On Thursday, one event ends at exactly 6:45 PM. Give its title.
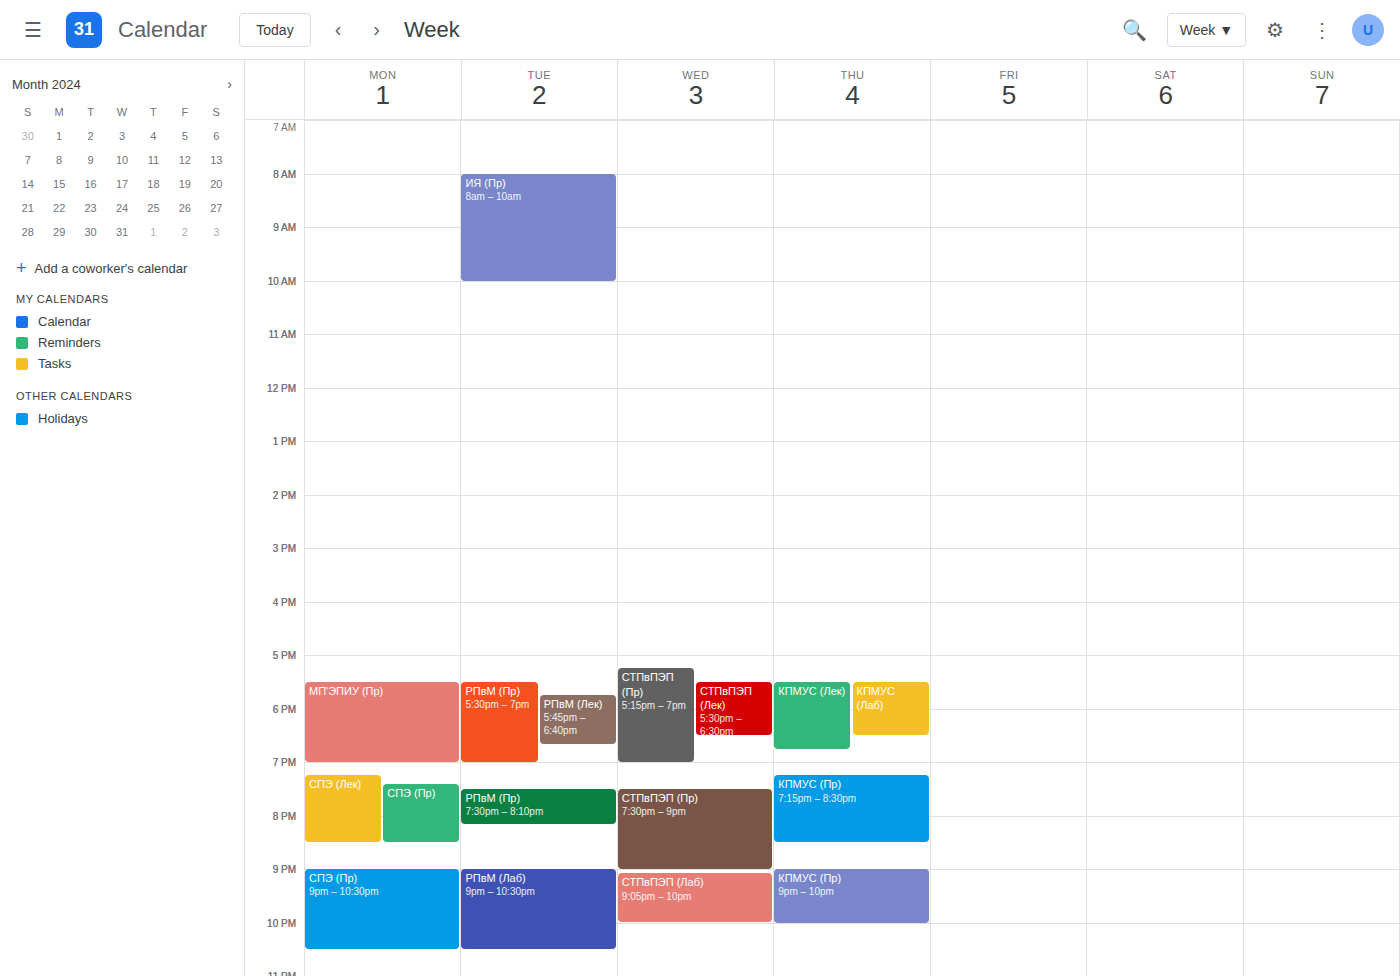
"КПМУС (Лек)"